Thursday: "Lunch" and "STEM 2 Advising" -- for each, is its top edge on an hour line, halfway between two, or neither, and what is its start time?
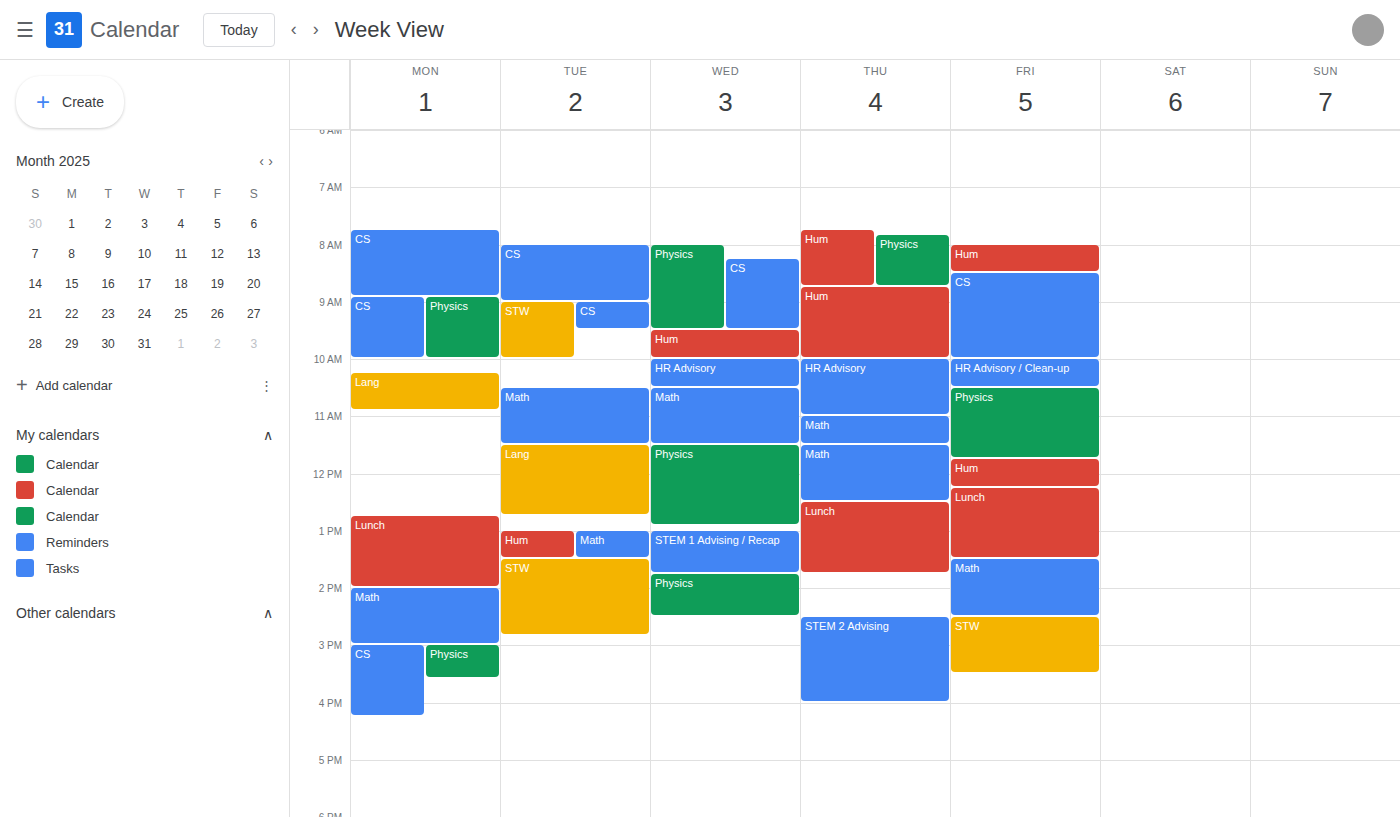
"Lunch": 12:30 PM, halfway between the 12 PM and 1 PM lines. "STEM 2 Advising": 2:30 PM, halfway between the 2 PM and 3 PM lines.